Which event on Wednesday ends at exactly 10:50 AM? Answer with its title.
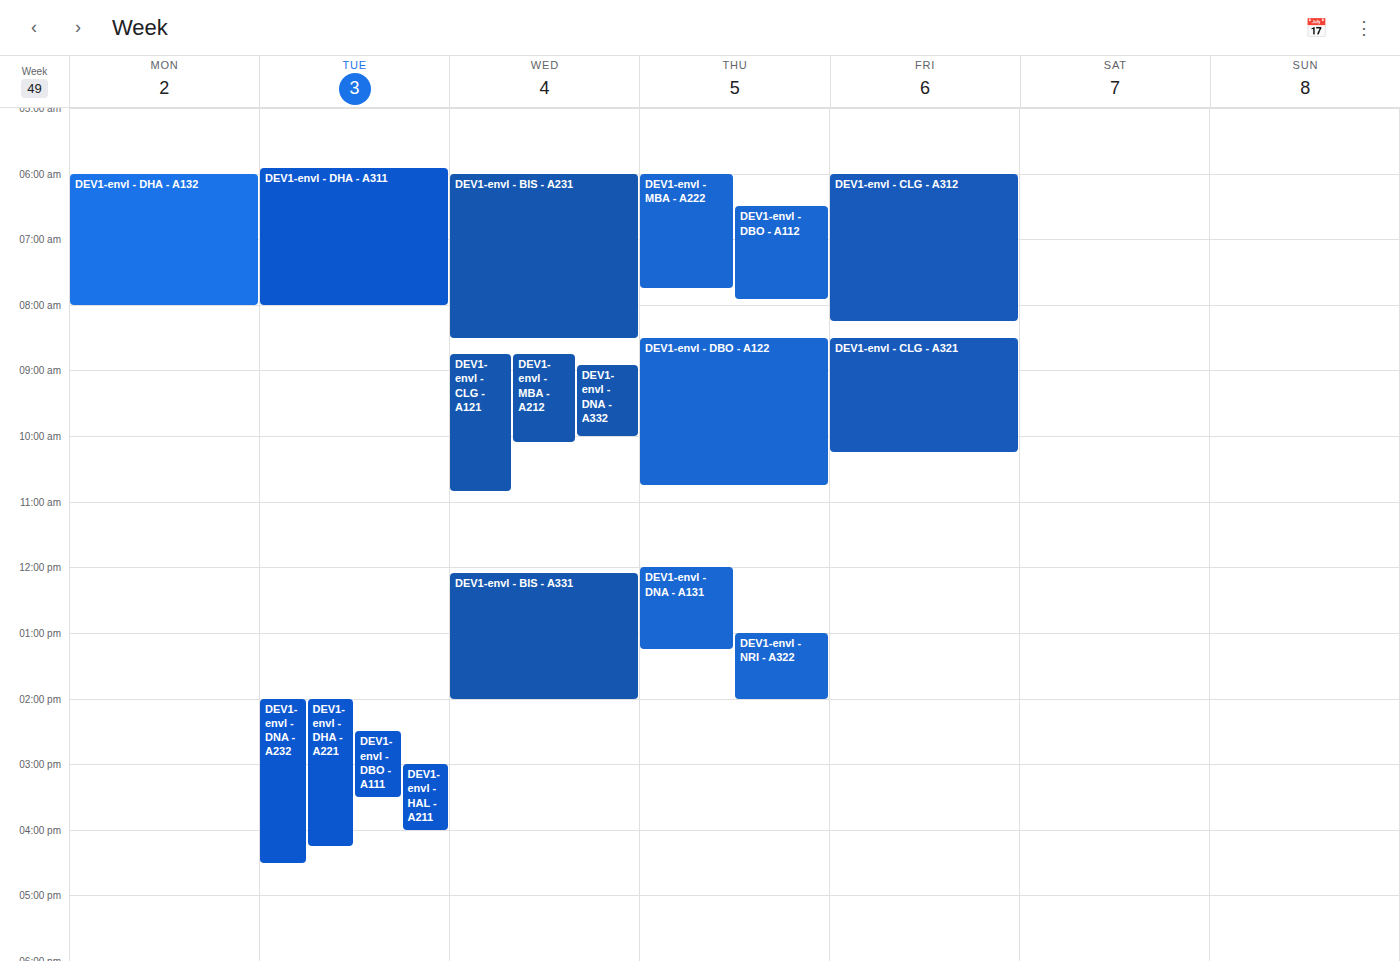
"DEV1-envl - CLG - A121"